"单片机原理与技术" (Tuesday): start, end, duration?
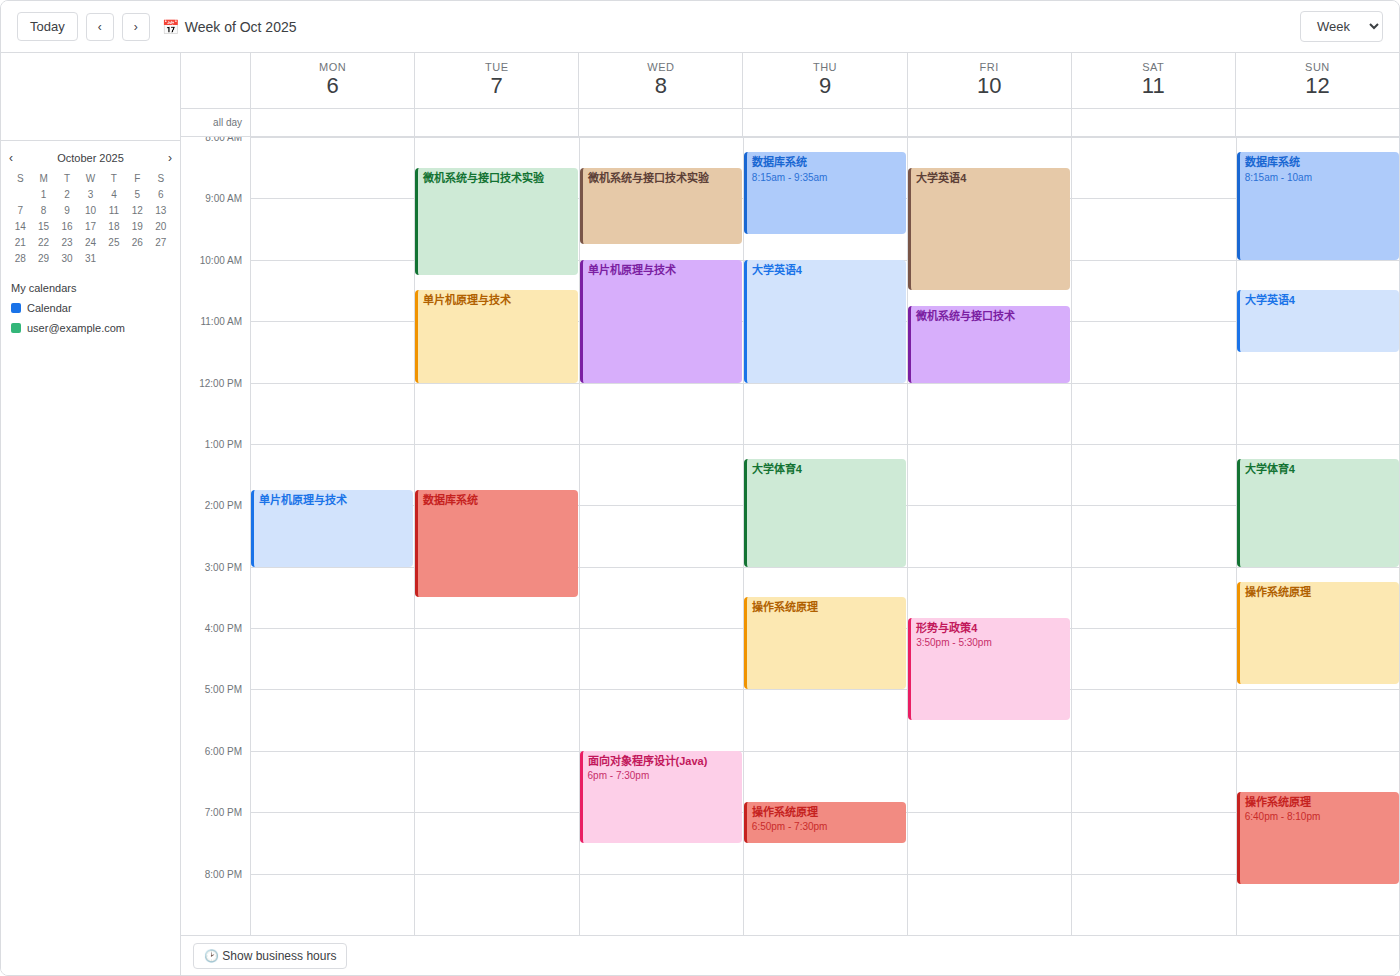
10:30 AM to 12:00 PM, 1 hour 30 minutes